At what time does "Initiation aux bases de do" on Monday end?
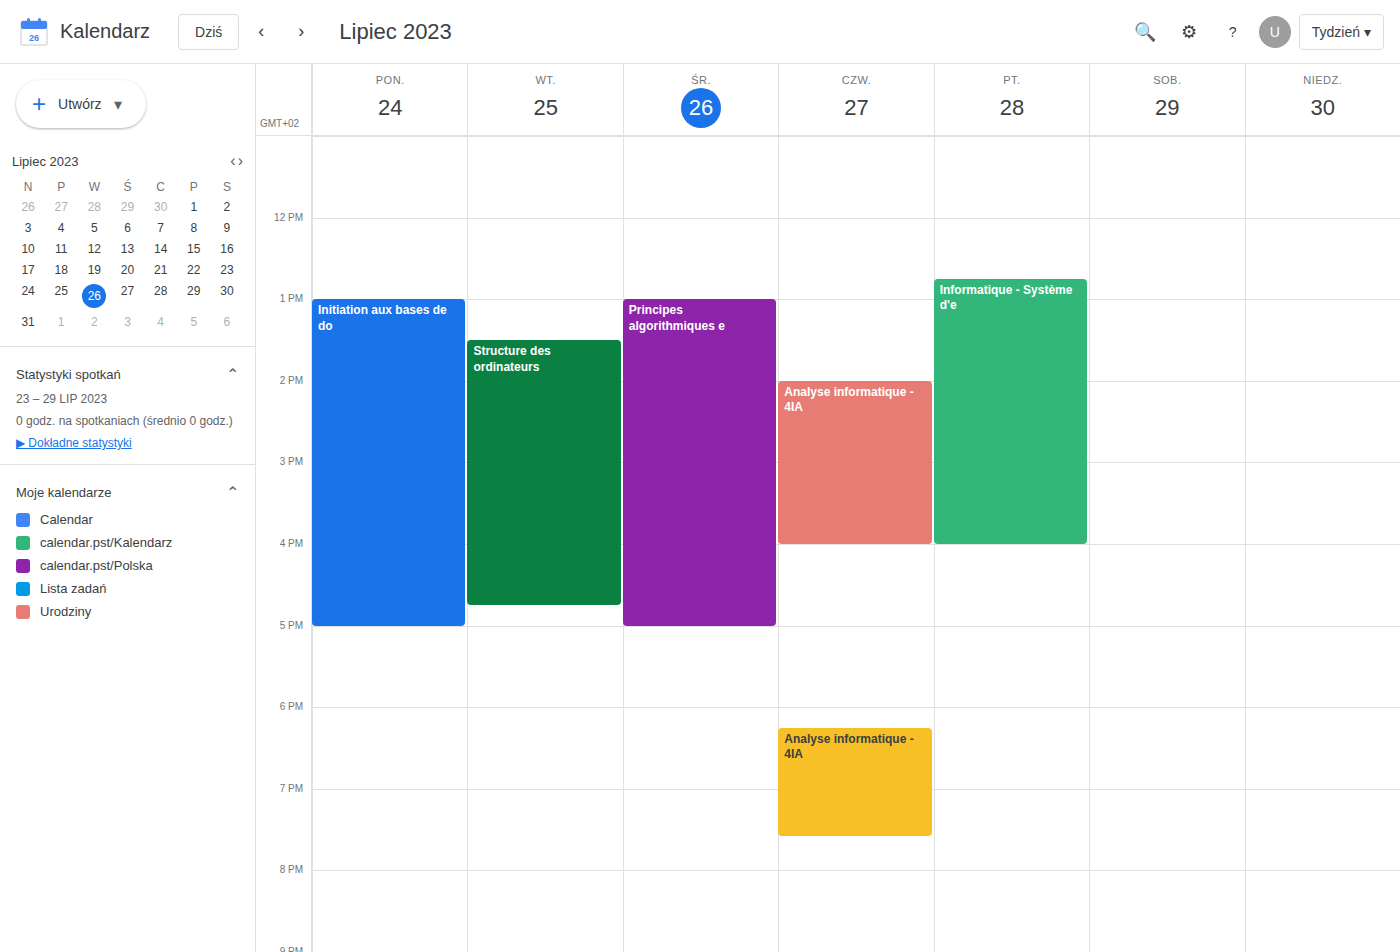
5:00 PM